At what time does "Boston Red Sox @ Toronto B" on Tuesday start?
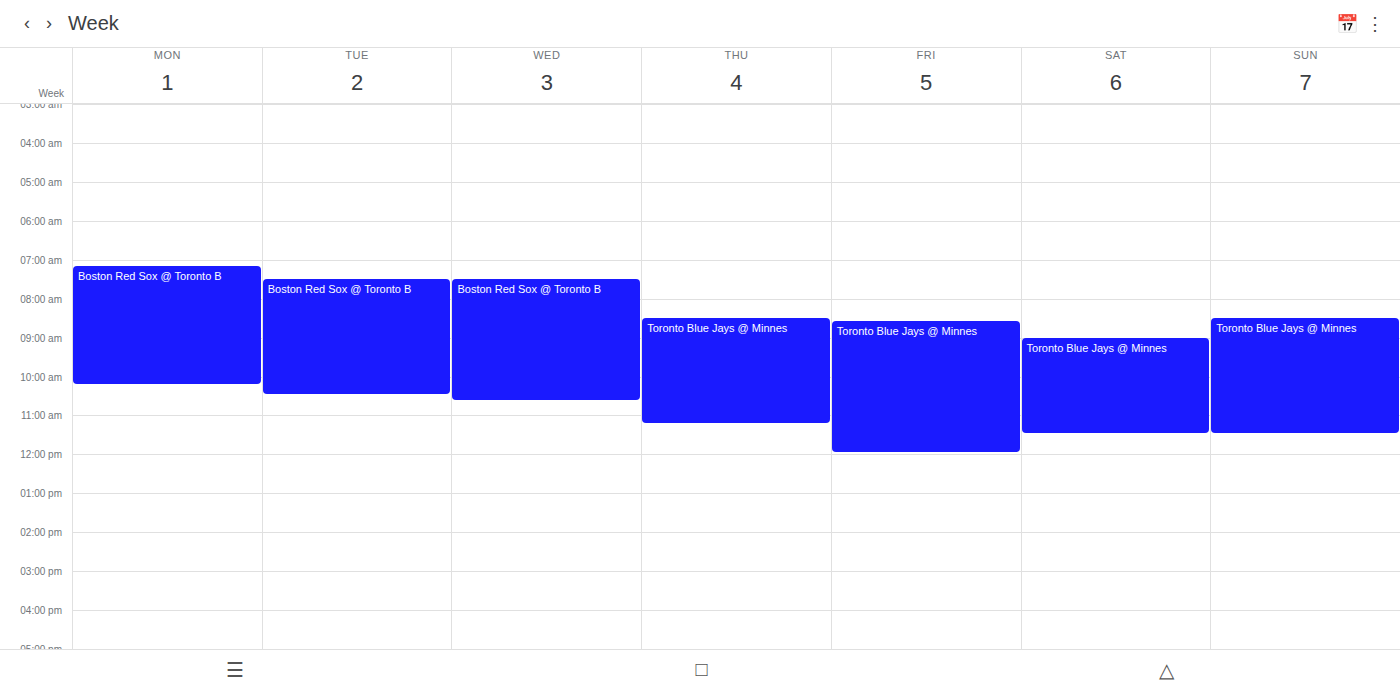
7:30 AM